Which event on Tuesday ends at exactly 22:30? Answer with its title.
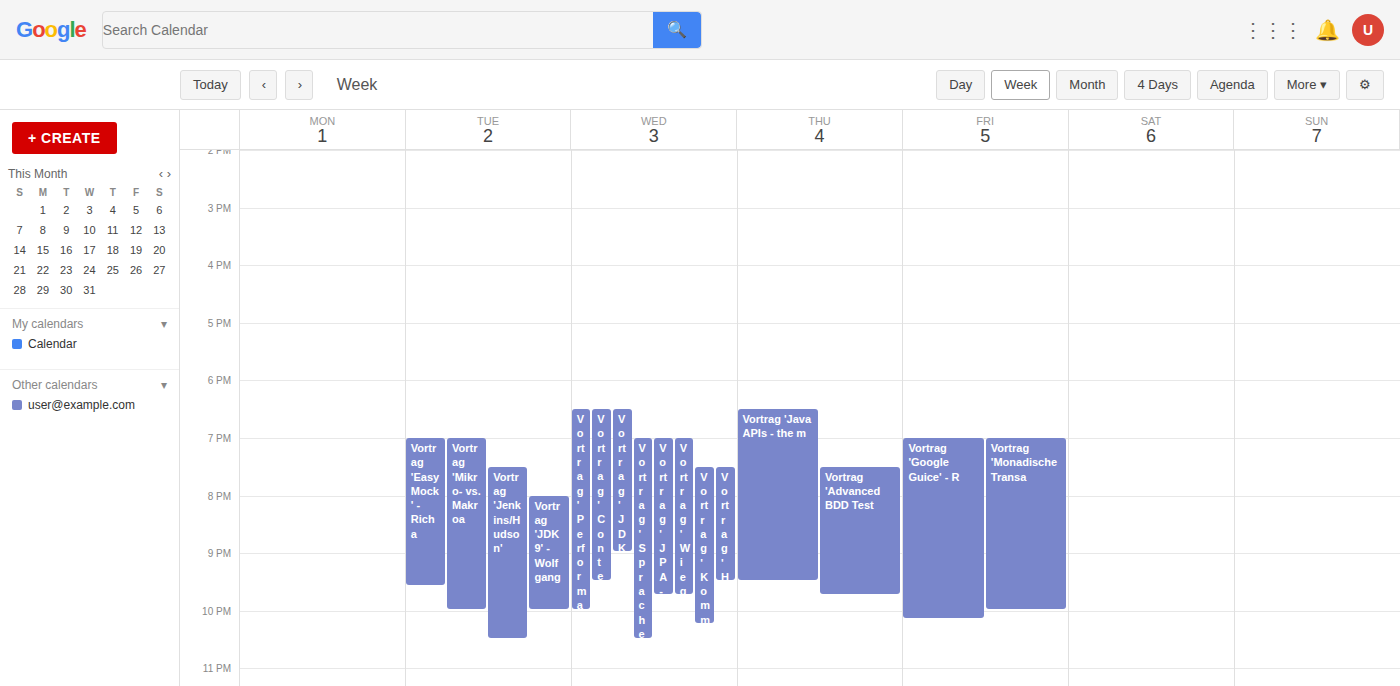
"Vortrag 'Jenkins/Hudson'"